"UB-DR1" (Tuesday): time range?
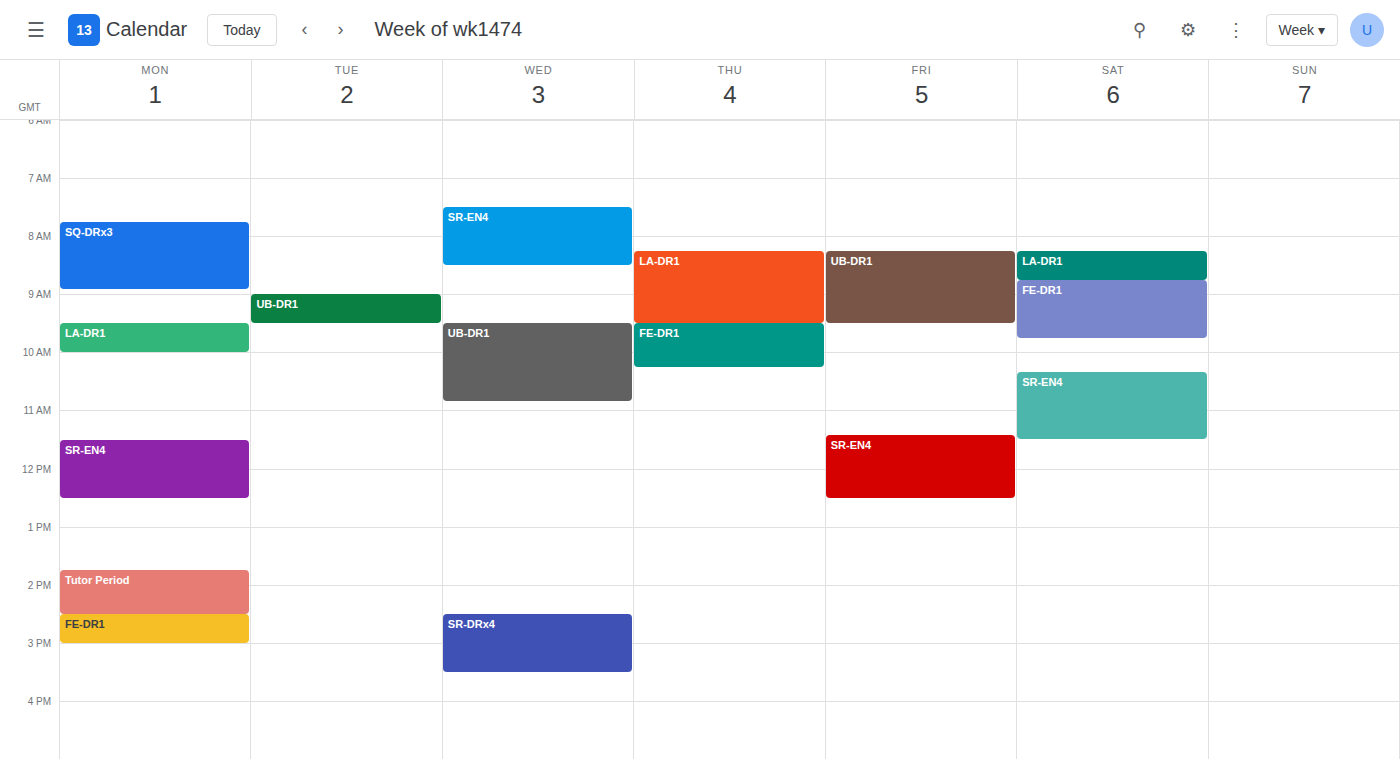
9:00 AM to 9:30 AM